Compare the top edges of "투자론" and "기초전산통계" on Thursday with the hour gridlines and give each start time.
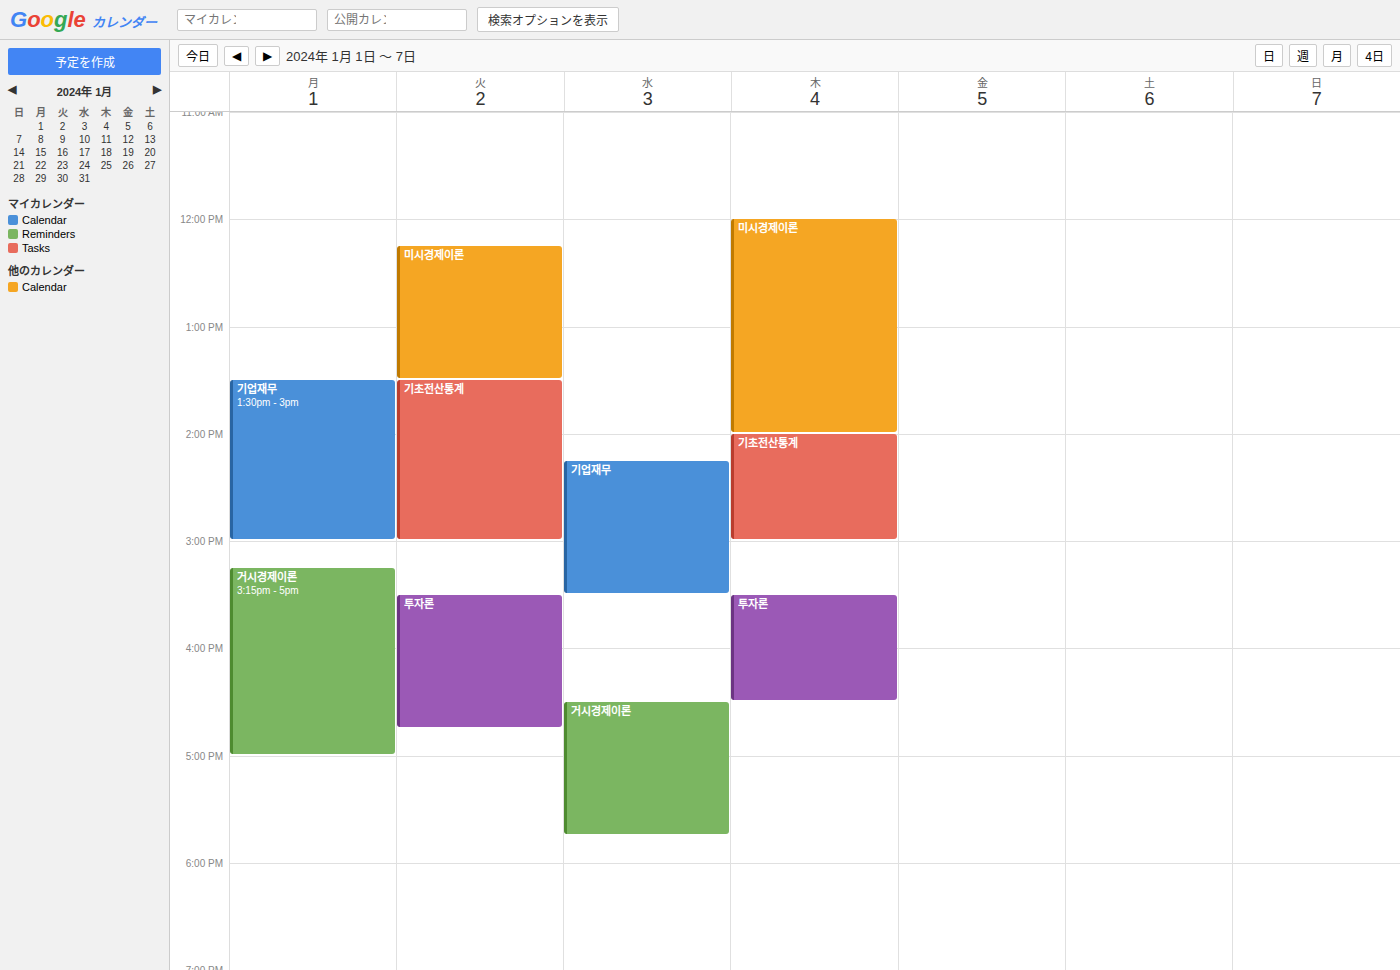
"투자론": 15:30, halfway between the 15:00 and 16:00 lines. "기초전산통계": 14:00, exactly on the 14:00 line.